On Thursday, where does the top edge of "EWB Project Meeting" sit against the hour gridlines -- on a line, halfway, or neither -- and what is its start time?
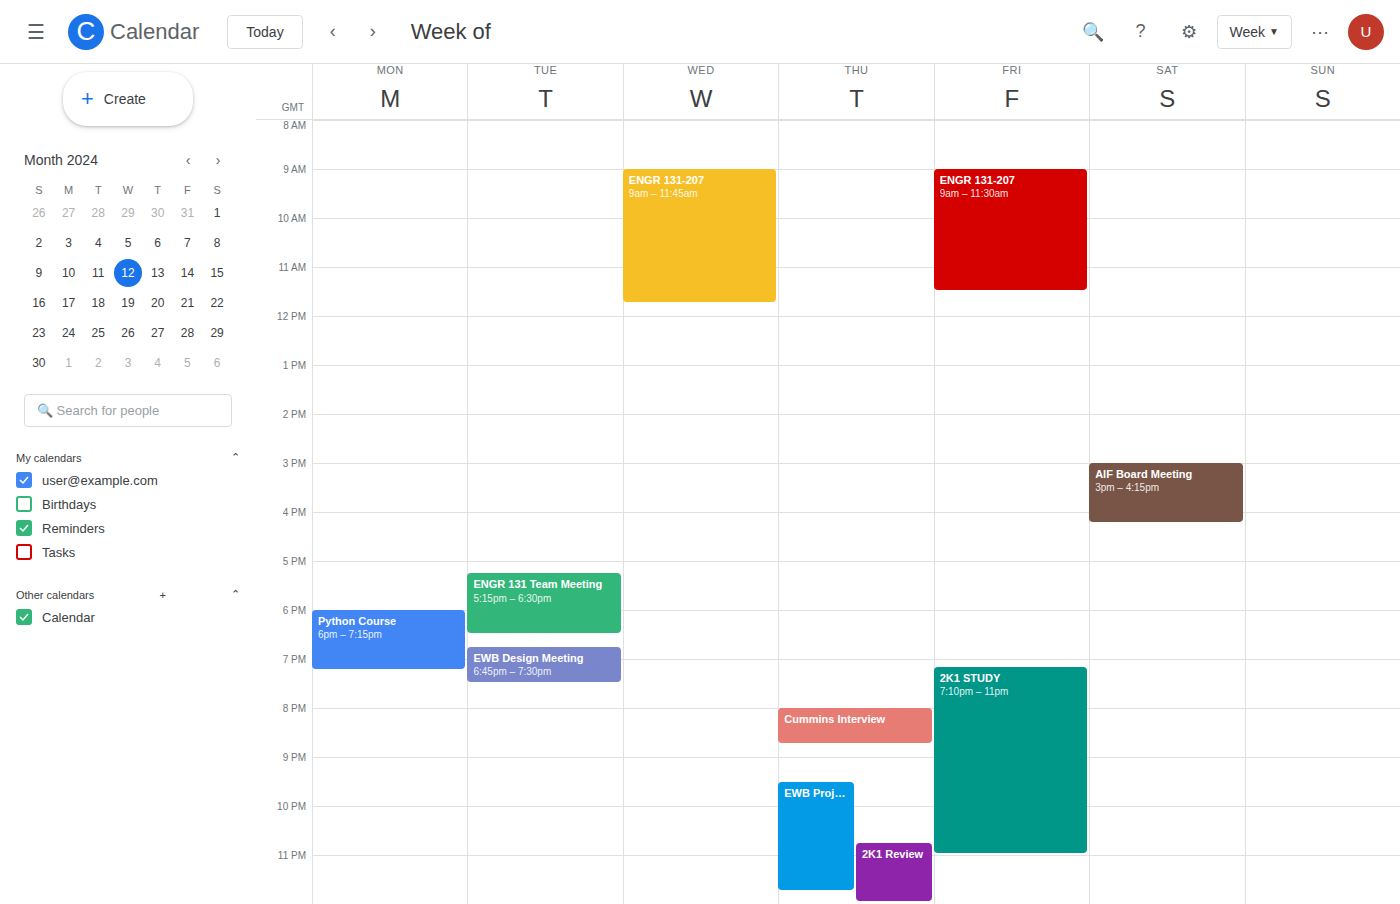
9:30 PM -- halfway between the 9 PM and 10 PM lines.